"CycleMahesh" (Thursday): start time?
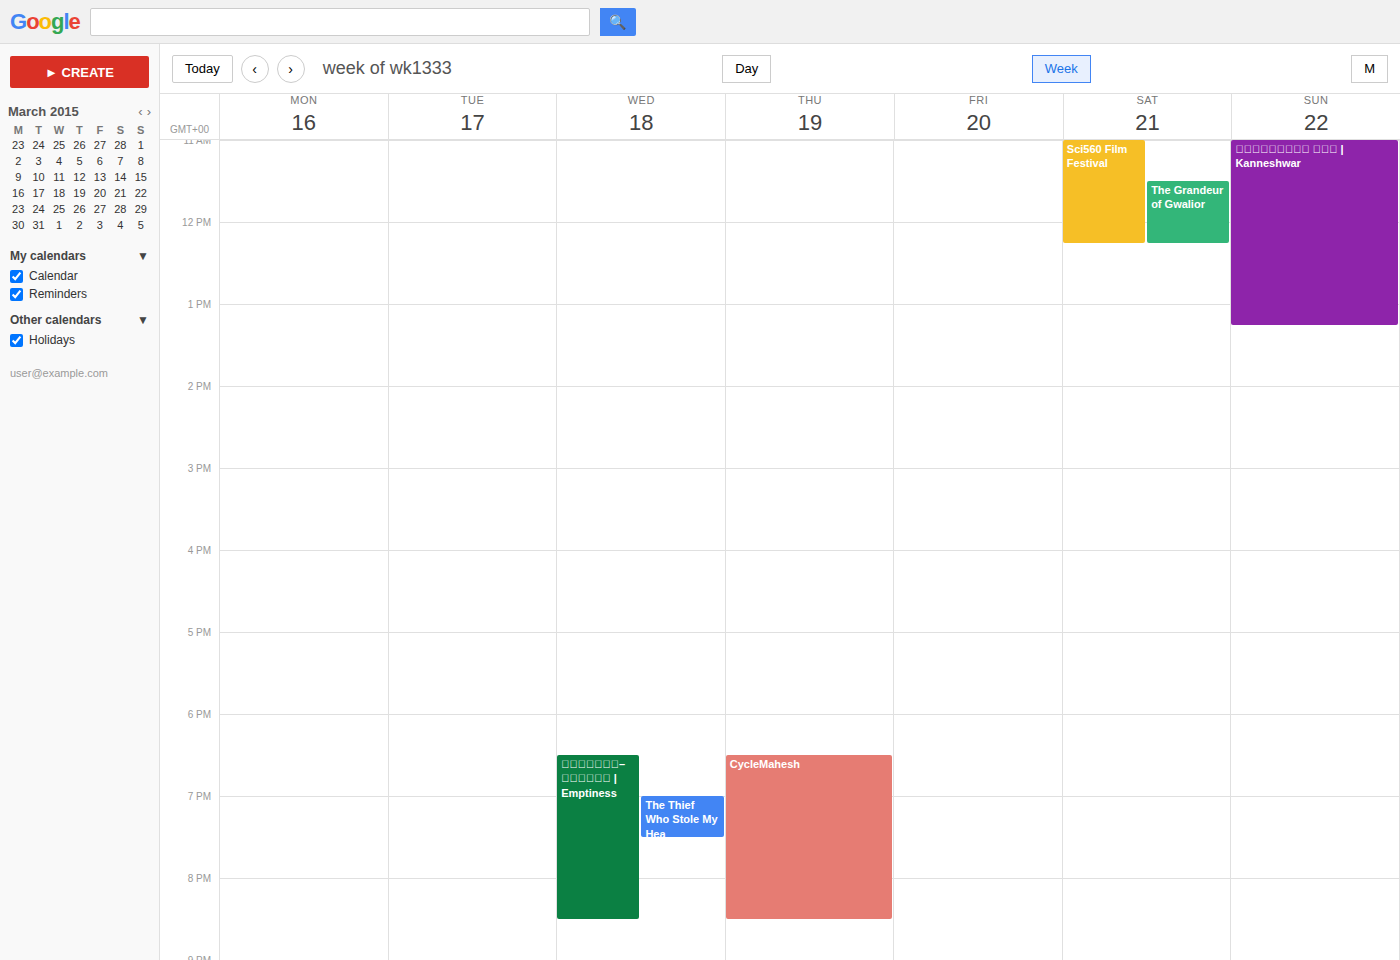
6:30 PM